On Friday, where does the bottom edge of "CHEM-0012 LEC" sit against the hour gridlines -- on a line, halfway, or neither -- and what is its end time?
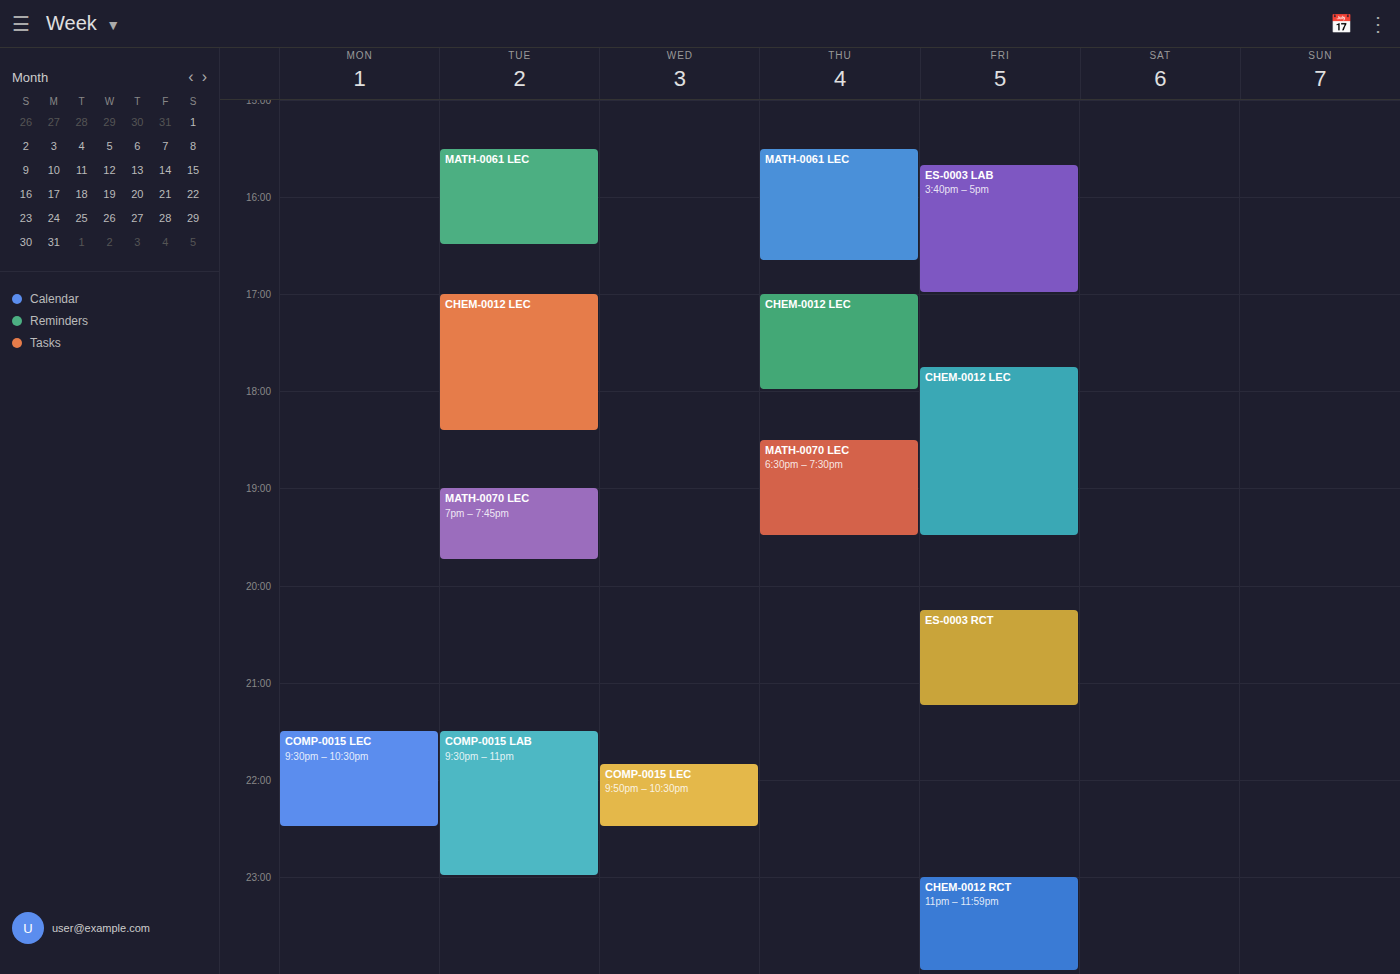
7:30 PM -- halfway between the 7 PM and 8 PM lines.